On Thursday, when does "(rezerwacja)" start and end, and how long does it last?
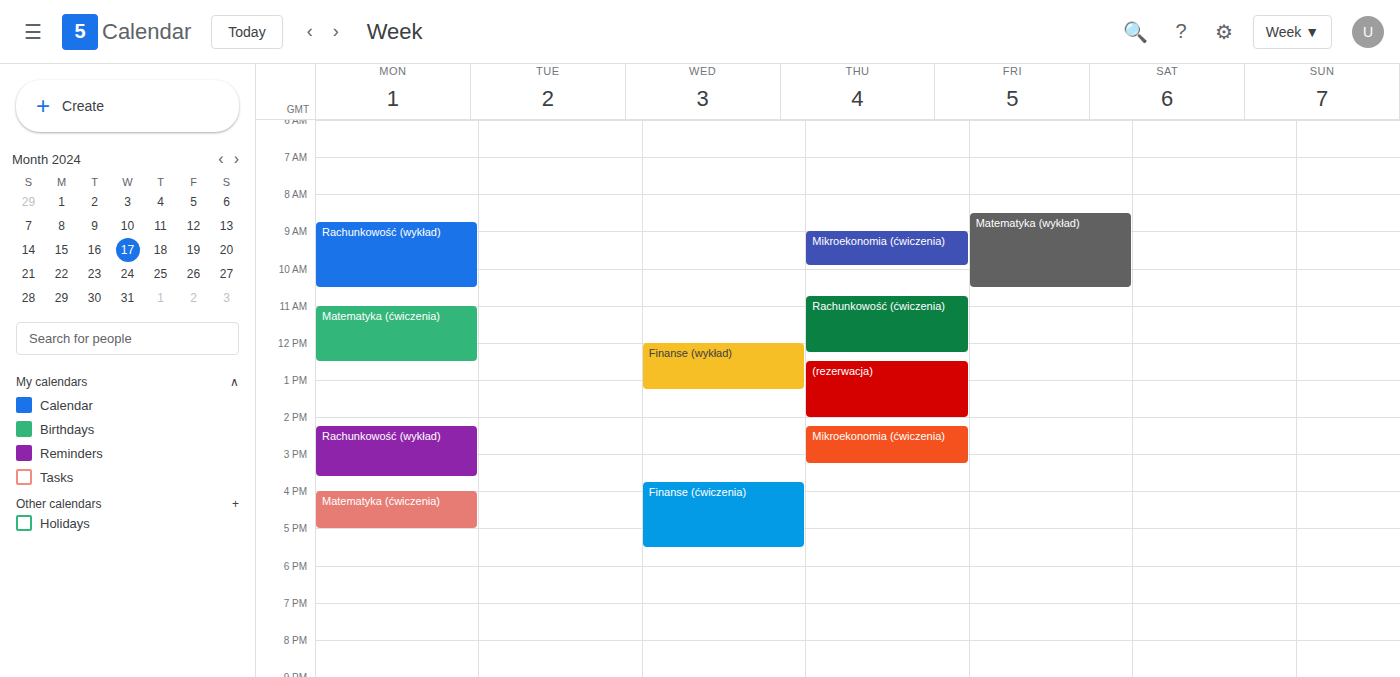
12:30 to 14:00, 1 hour 30 minutes